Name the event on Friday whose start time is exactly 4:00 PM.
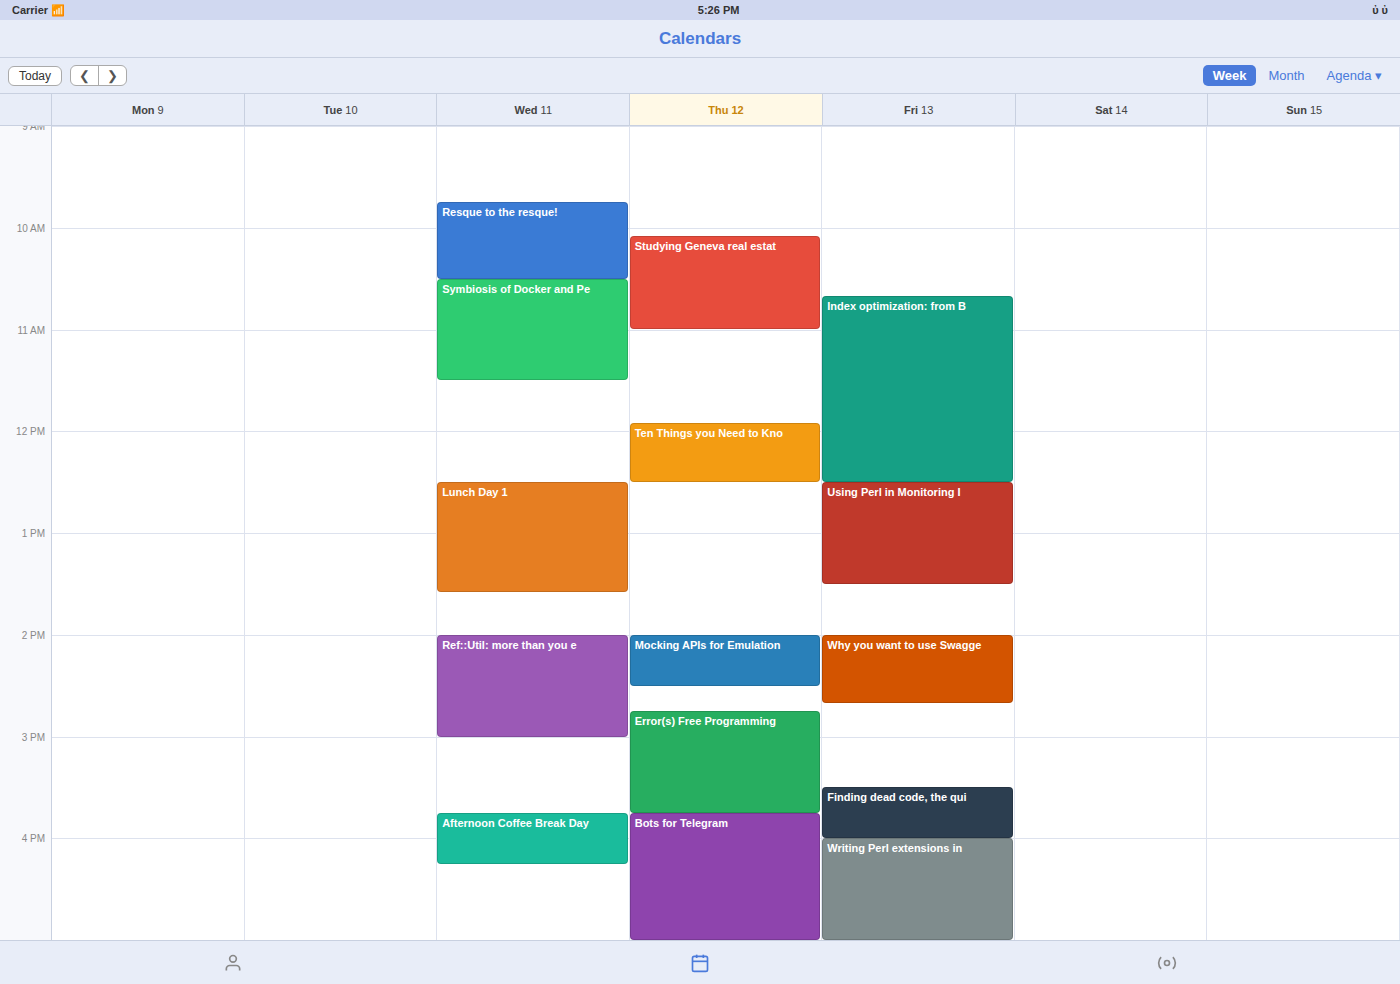
"Writing Perl extensions in"